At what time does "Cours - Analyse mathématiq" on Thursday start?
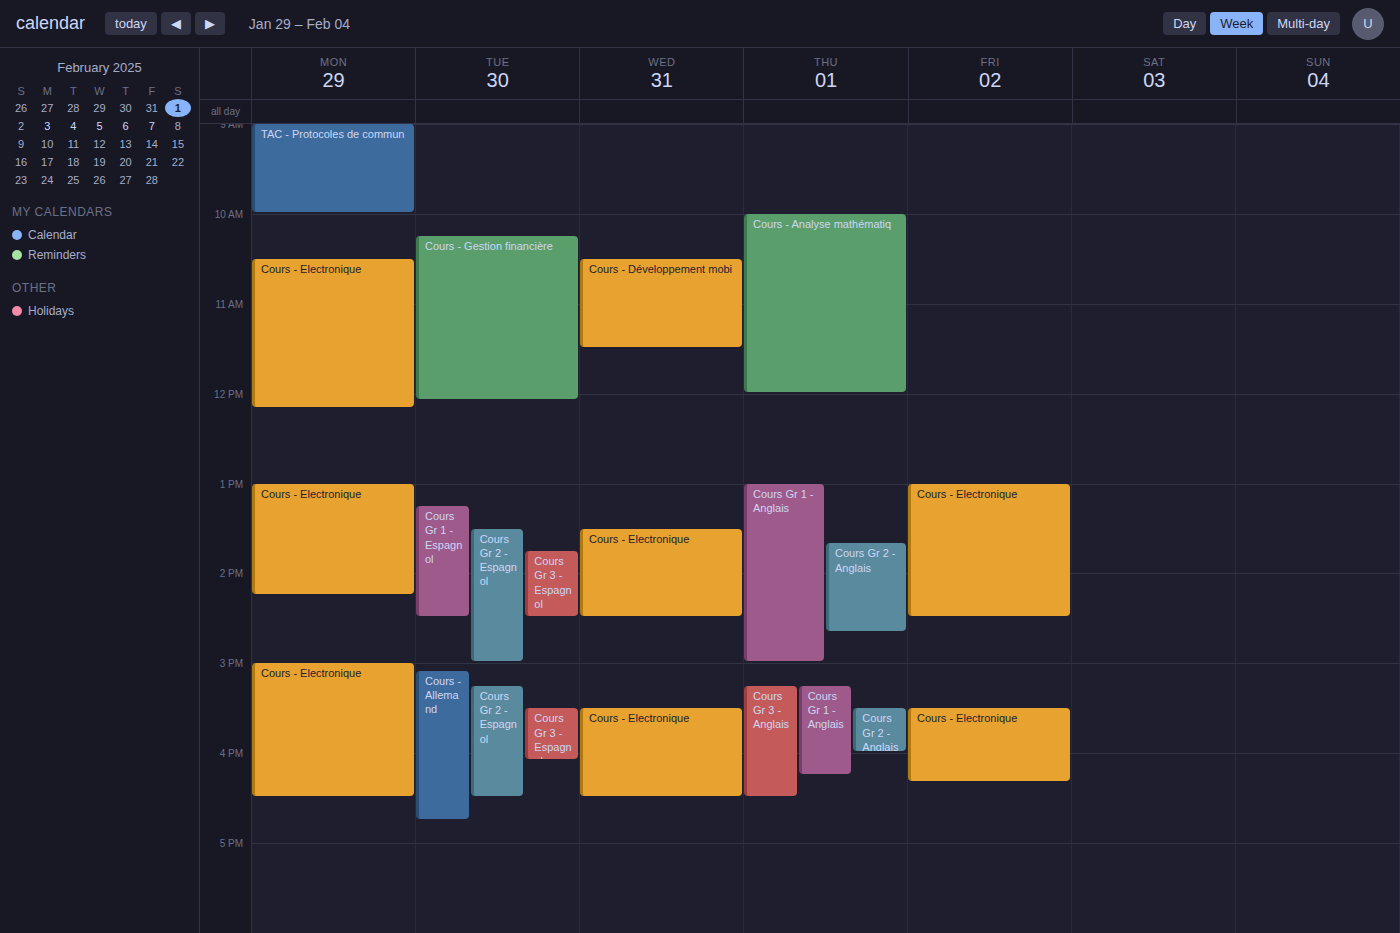
10:00 AM